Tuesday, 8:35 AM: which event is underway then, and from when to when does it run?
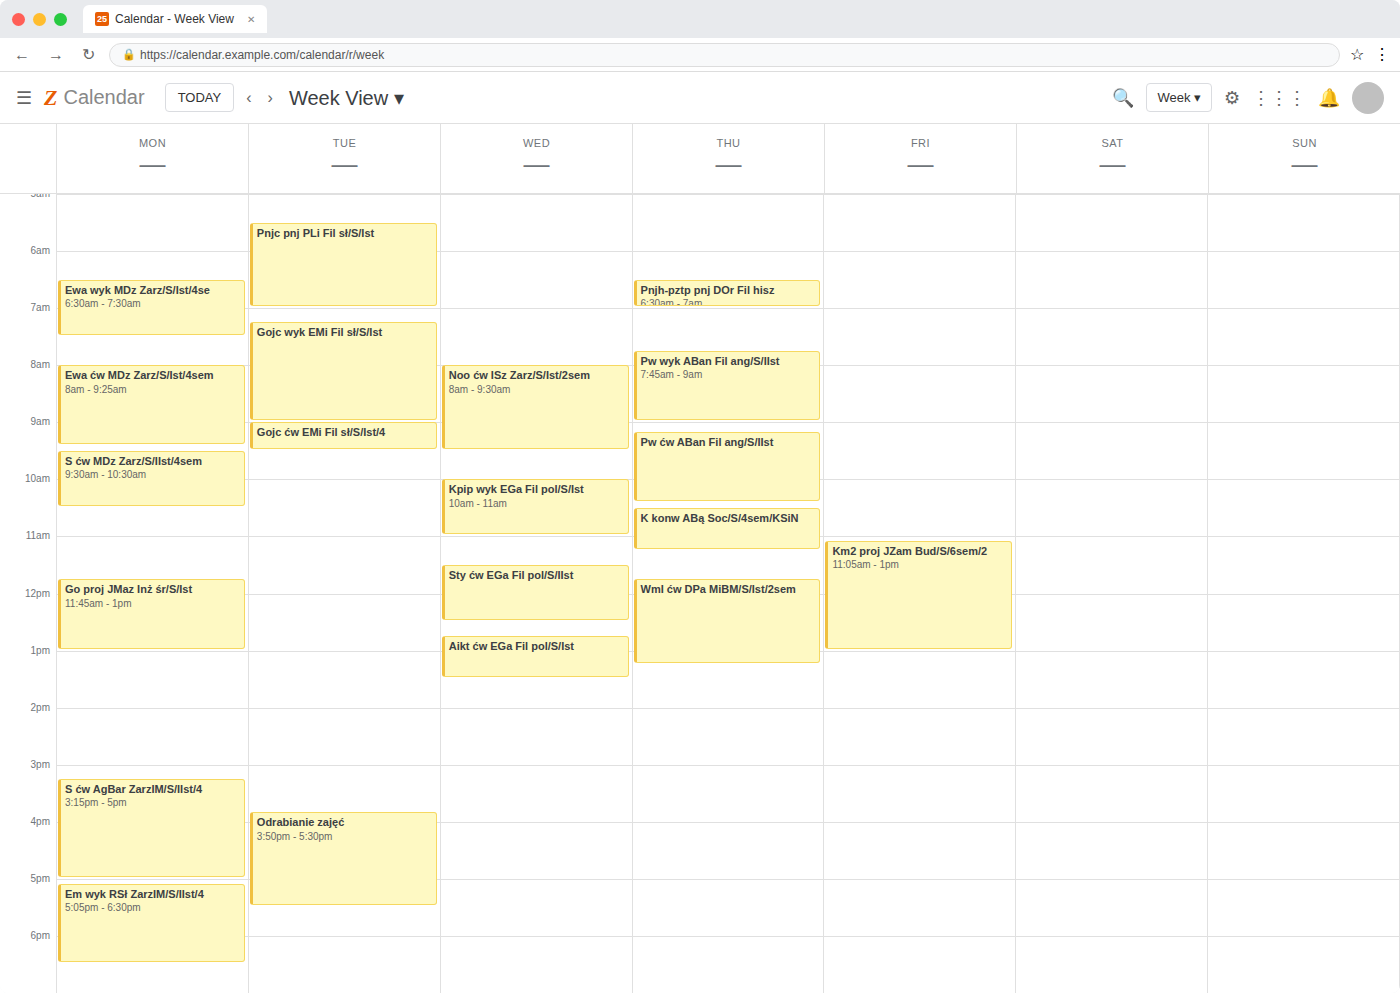
"Gojc wyk EMi Fil sł/S/Ist", 7:15 AM to 9:00 AM